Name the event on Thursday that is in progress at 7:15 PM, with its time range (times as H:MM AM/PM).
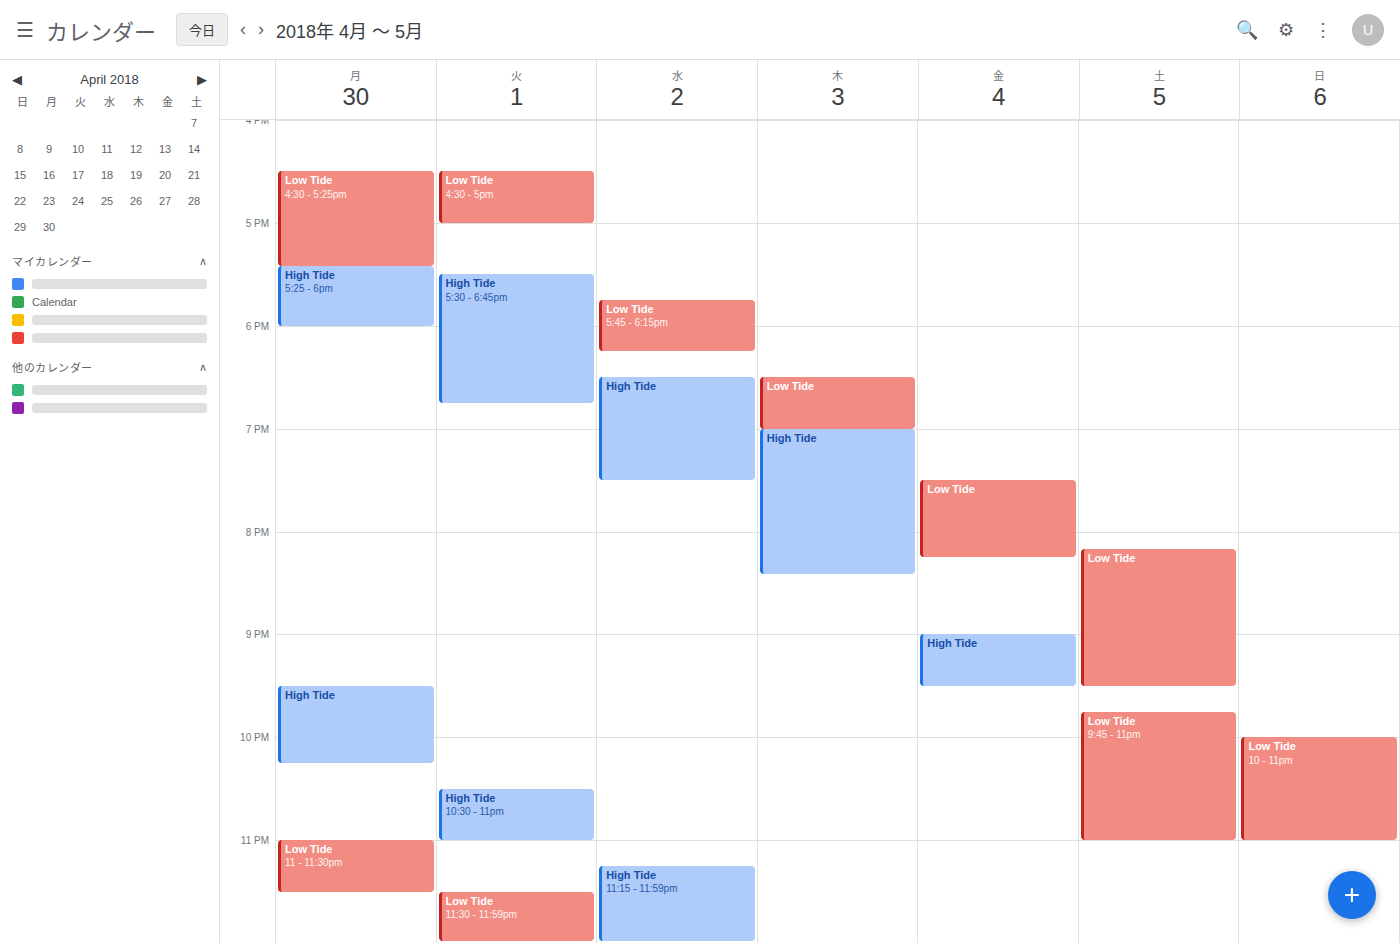
"High Tide", 7:00 PM to 8:25 PM